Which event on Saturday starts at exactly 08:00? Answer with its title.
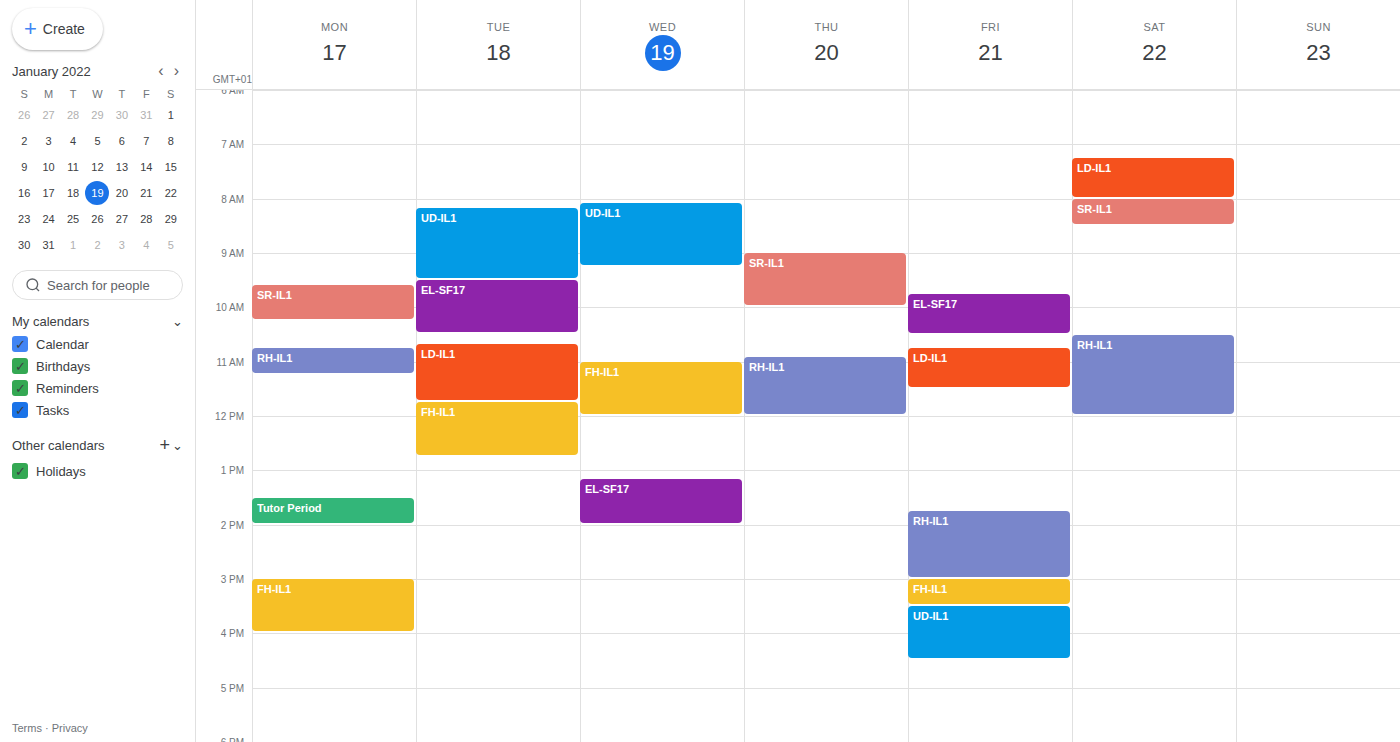
"SR-IL1"